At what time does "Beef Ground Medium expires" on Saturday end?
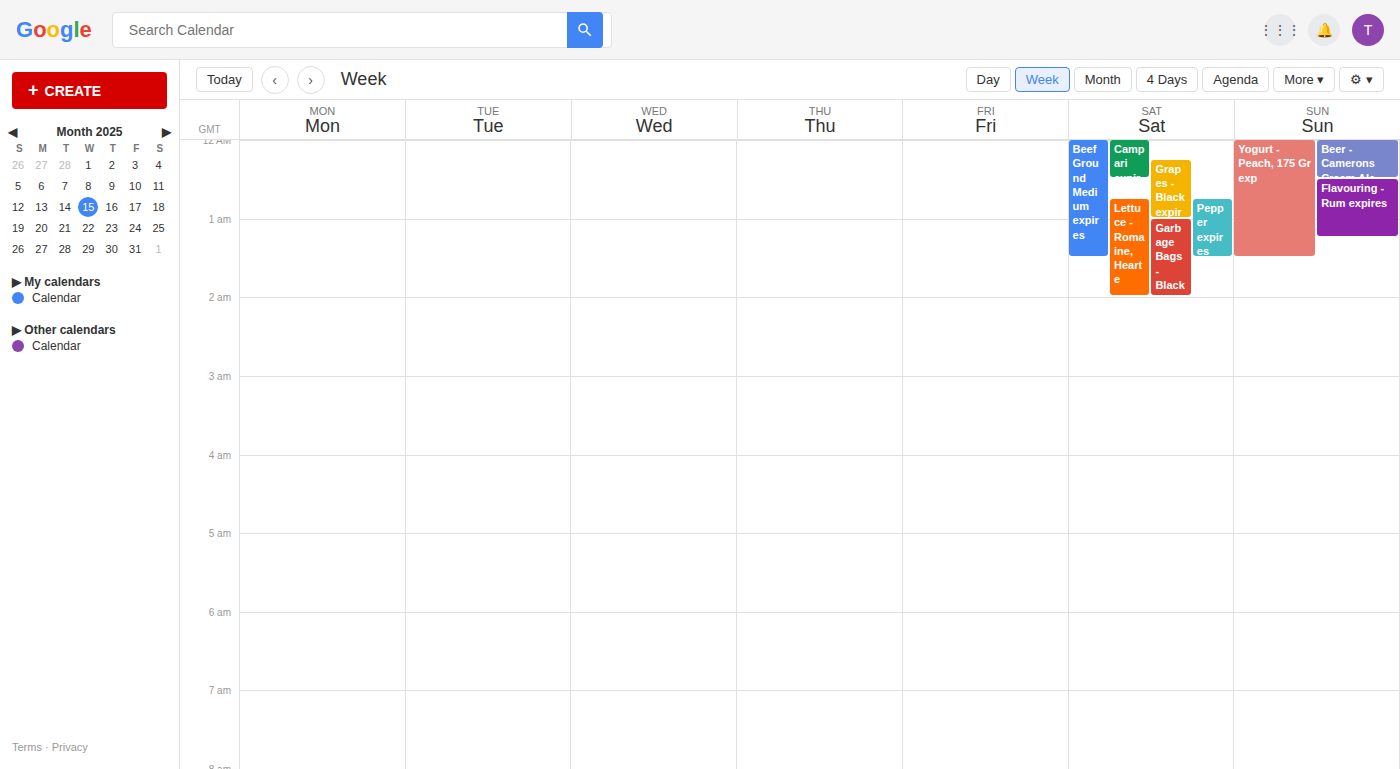
1:30 AM